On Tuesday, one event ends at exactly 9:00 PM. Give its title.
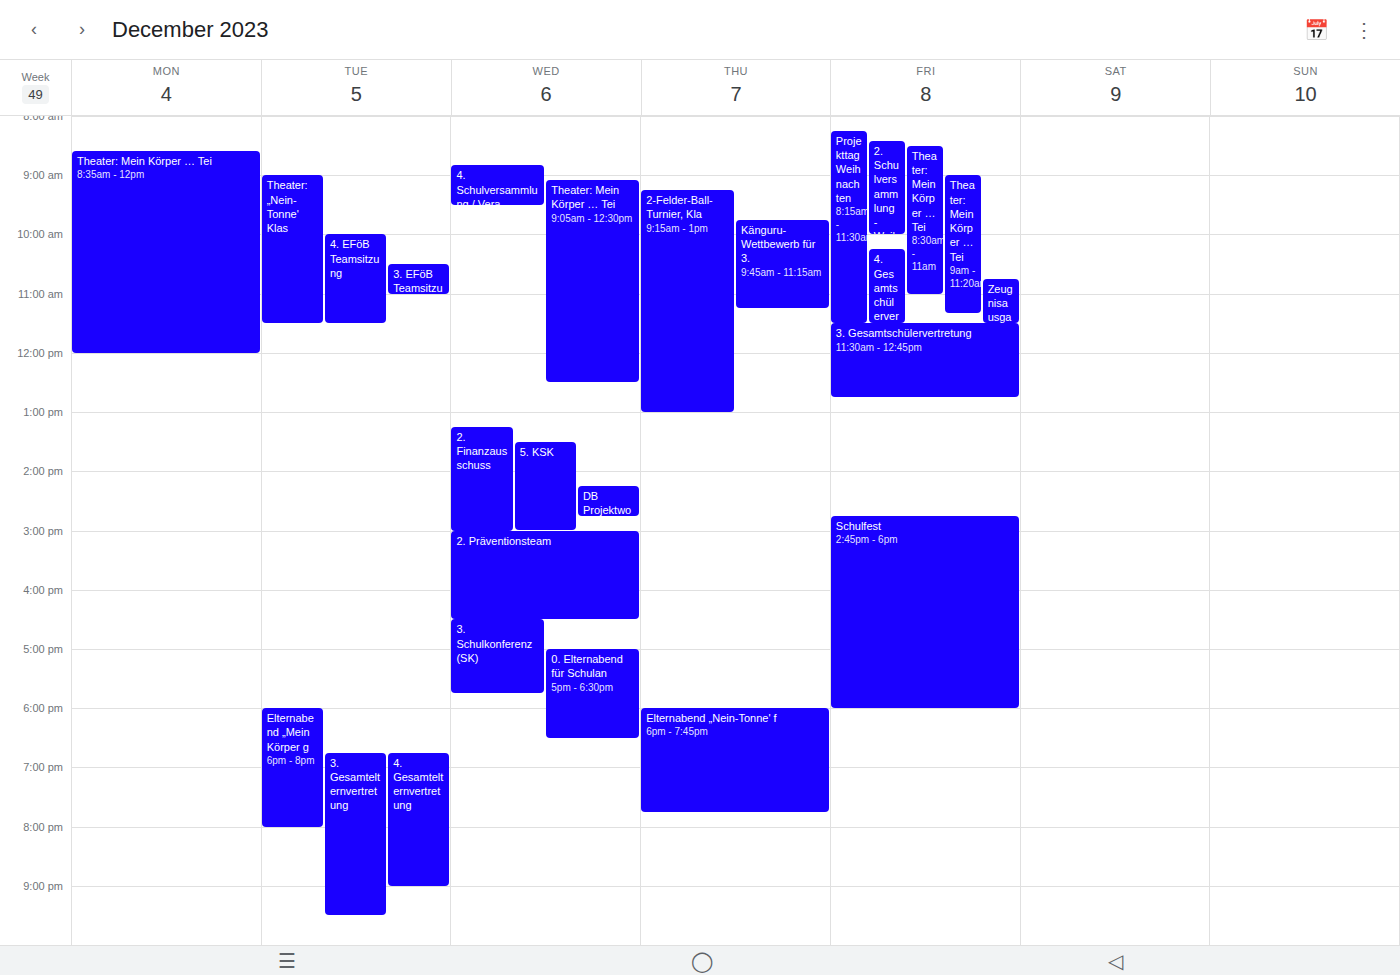
"4. Gesamtelternvertretung"